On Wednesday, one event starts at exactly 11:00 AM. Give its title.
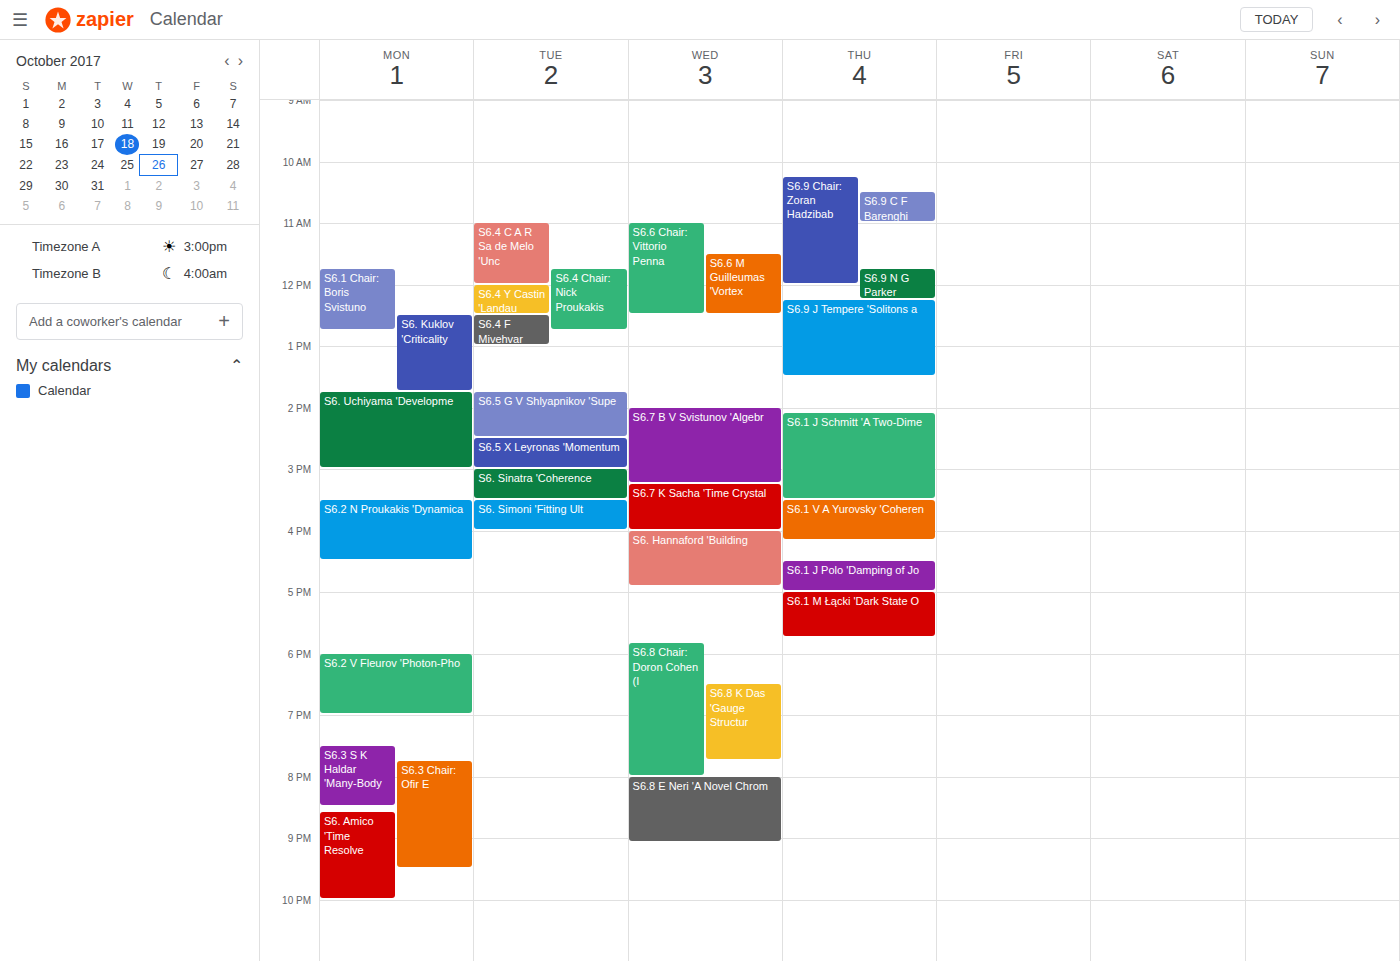
"S6.6 Chair: Vittorio Penna"